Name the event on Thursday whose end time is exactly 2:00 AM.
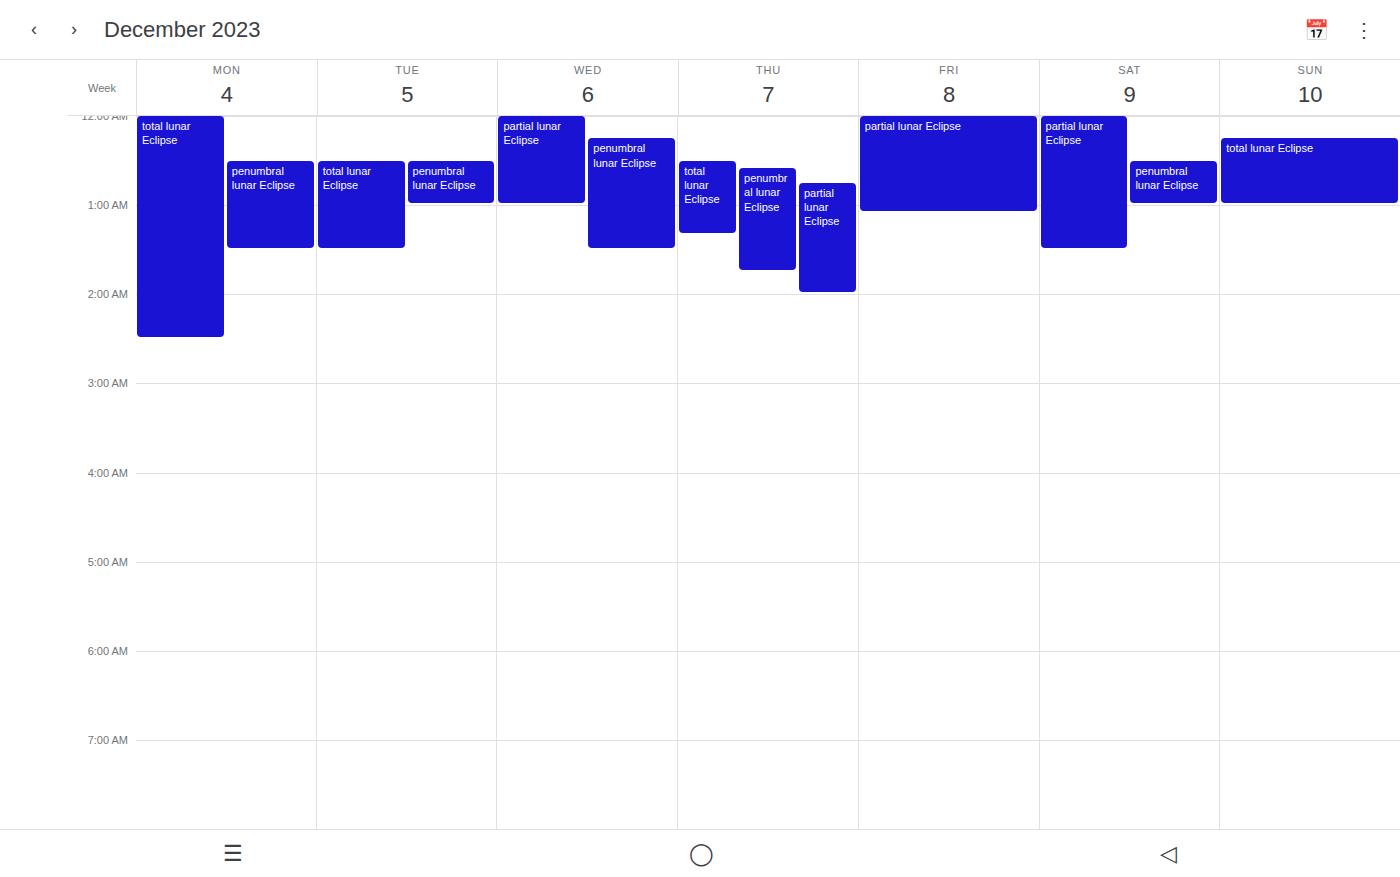
"partial lunar Eclipse"